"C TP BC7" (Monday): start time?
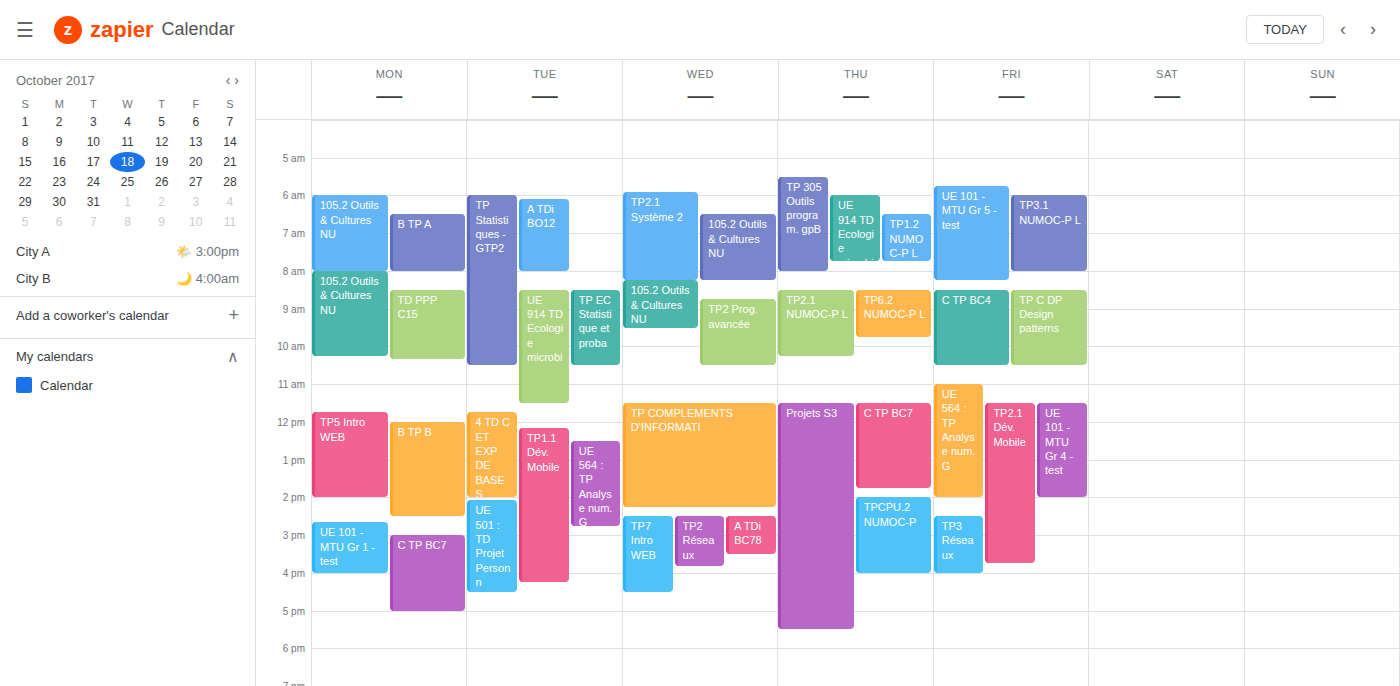
3:00 PM